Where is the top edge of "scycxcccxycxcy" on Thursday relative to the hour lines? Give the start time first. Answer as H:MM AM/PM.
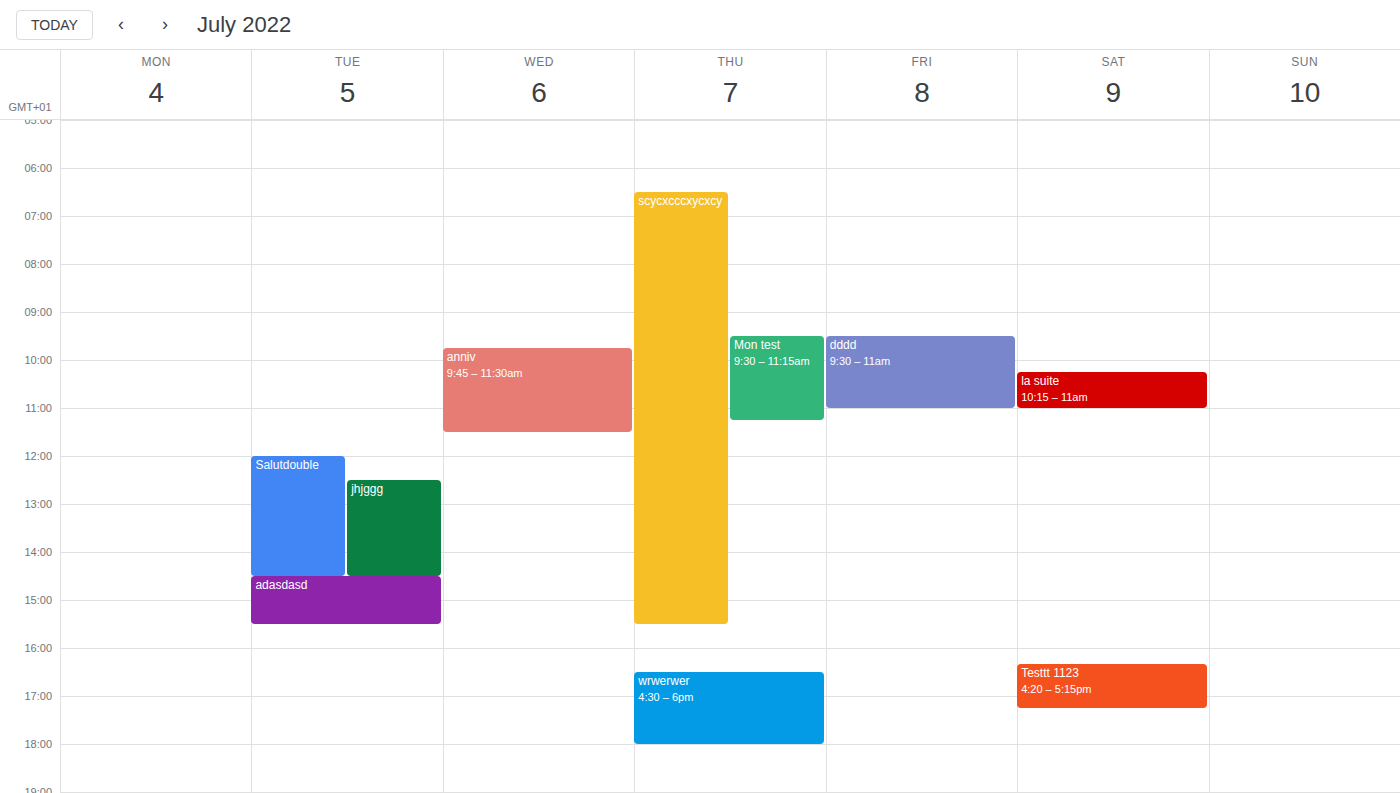
6:30 AM -- halfway between the 6 AM and 7 AM lines.